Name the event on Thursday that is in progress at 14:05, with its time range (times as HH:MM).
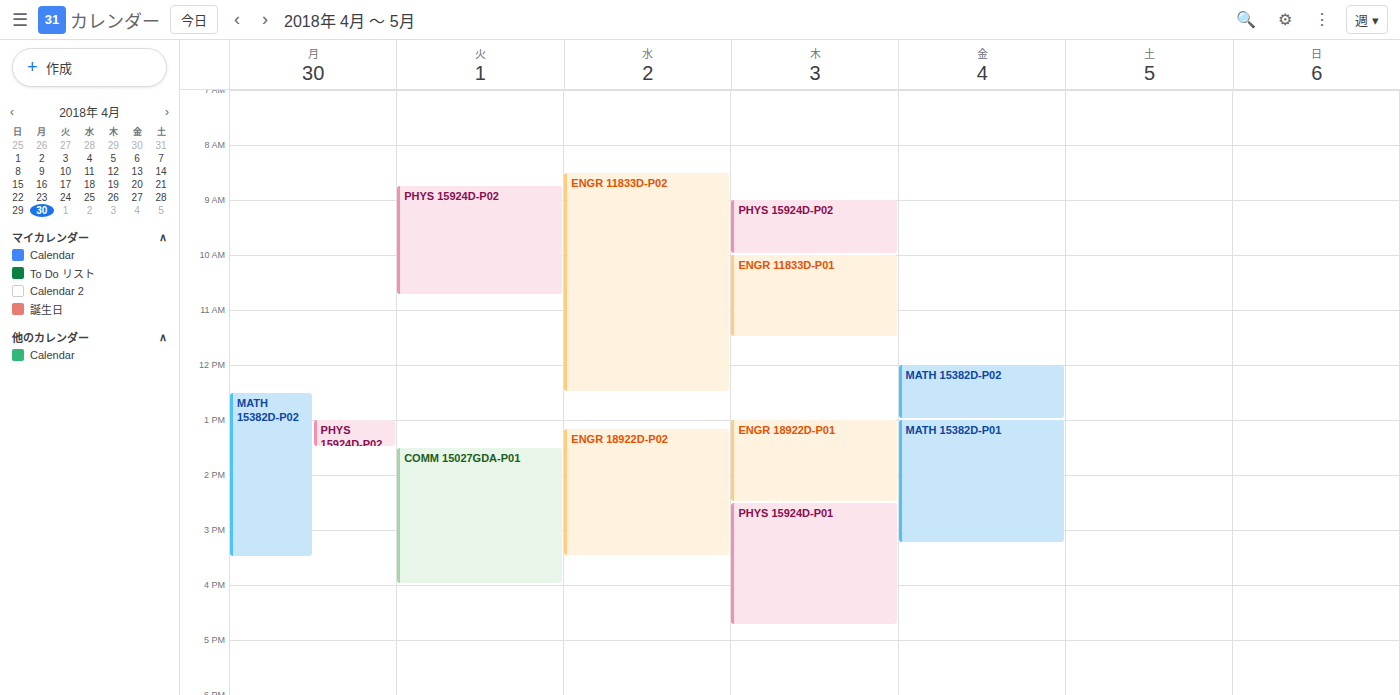
"ENGR 18922D-P01", 13:00 to 14:30